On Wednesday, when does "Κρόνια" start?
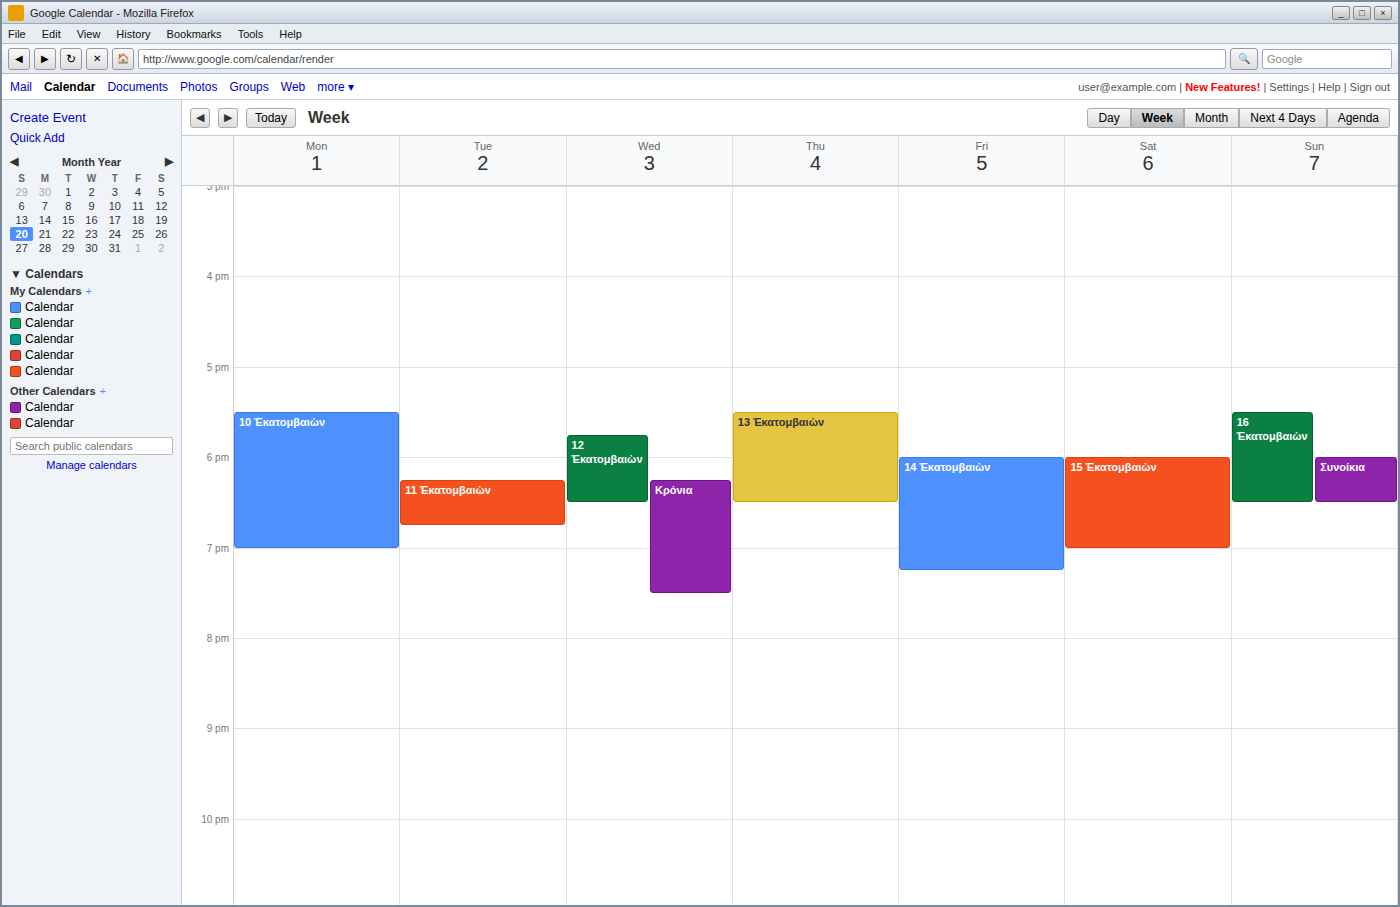
6:15 PM